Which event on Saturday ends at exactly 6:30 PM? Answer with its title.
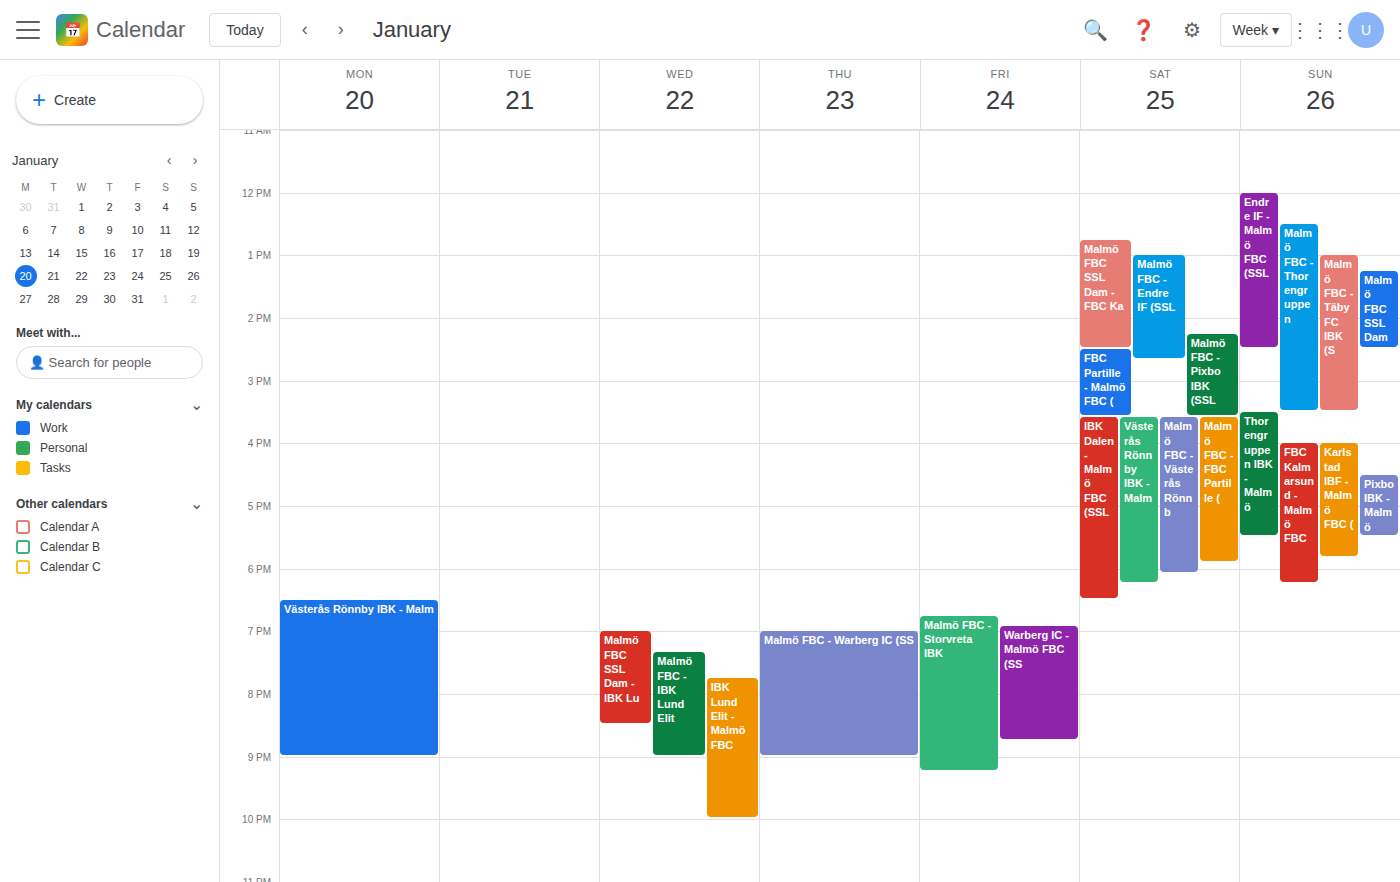
"IBK Dalen - Malmö FBC (SSL"